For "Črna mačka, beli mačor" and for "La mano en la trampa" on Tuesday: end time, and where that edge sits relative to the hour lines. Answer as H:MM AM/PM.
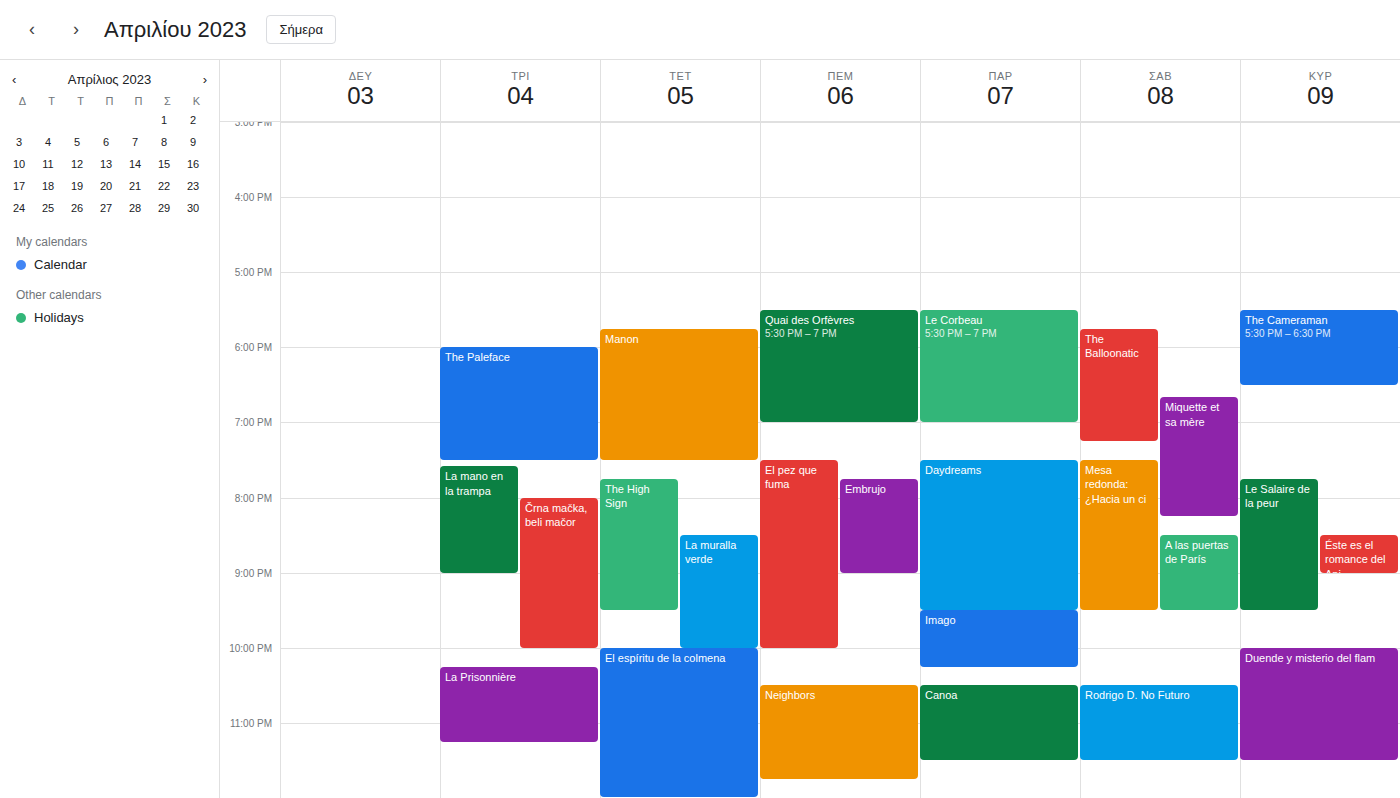
"Črna mačka, beli mačor": 10:00 PM, exactly on the 10 PM line. "La mano en la trampa": 9:00 PM, exactly on the 9 PM line.